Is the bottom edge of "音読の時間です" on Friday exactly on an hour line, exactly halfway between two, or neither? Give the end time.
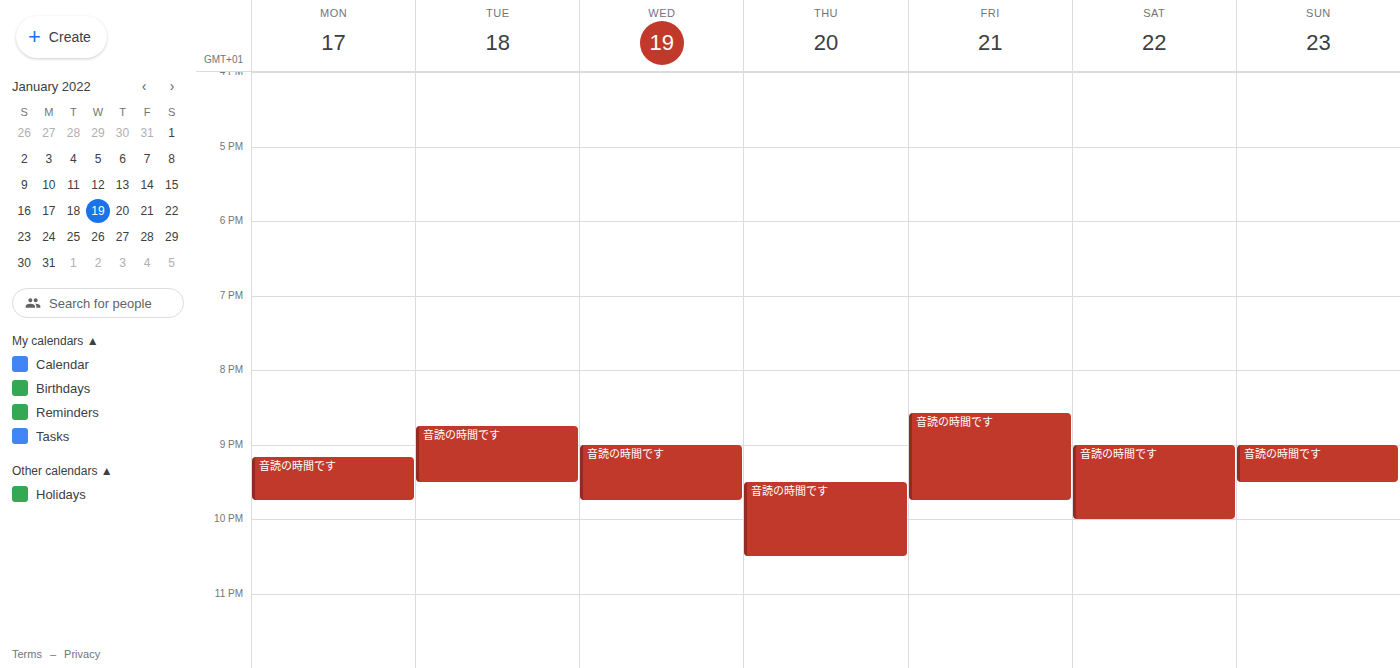
21:45 -- neither: three quarters of the way from the 21:00 line to the 22:00 line.